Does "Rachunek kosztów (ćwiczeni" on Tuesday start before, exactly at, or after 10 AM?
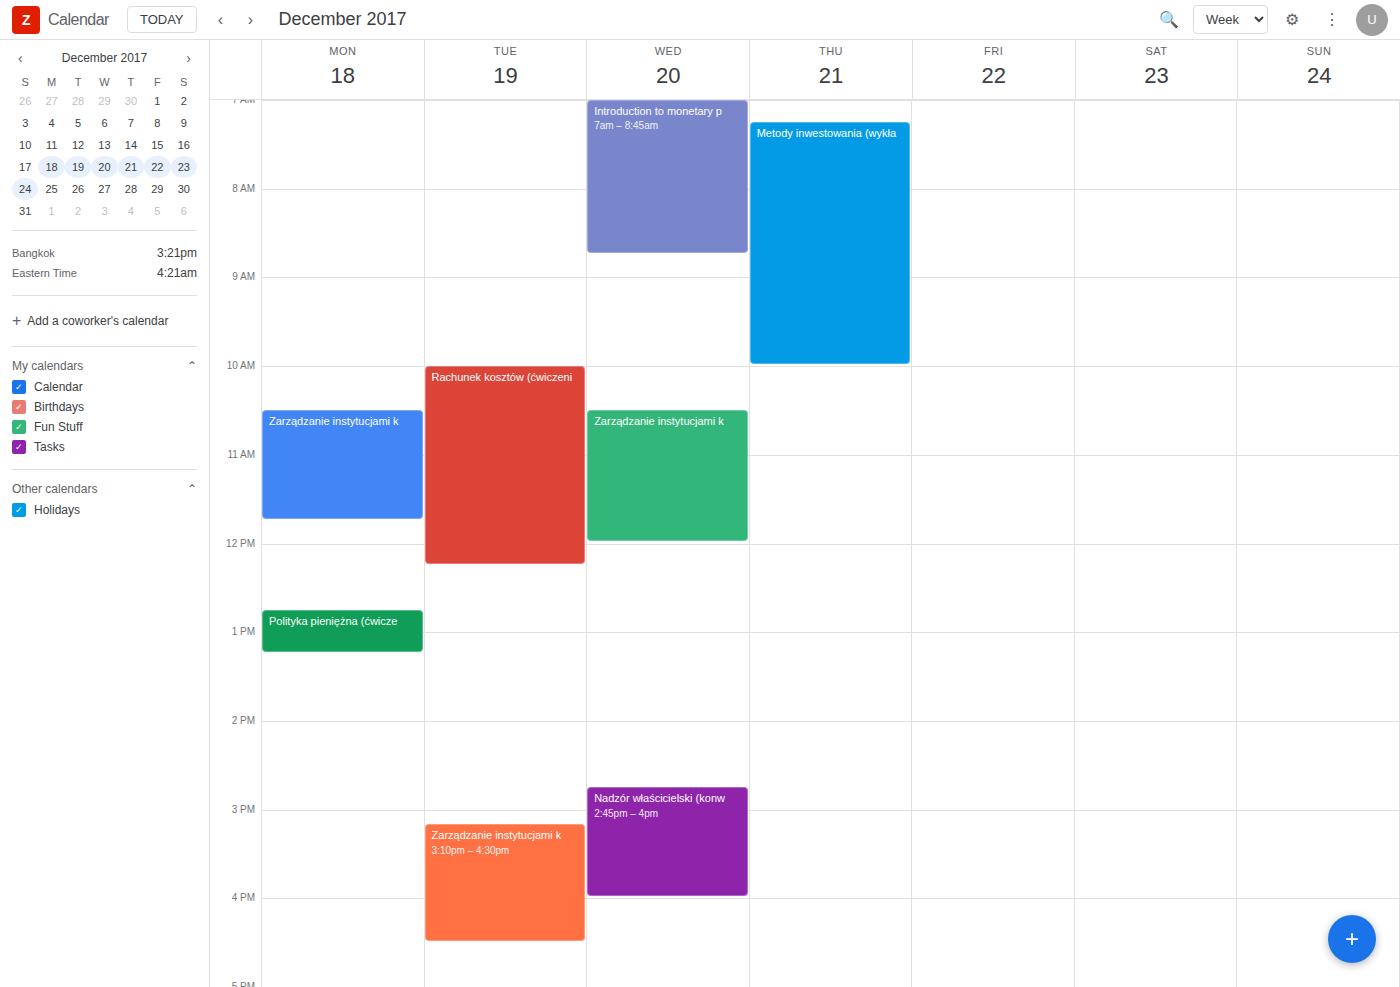
10:00 AM -- exactly at 10 AM, on the 10 AM line.